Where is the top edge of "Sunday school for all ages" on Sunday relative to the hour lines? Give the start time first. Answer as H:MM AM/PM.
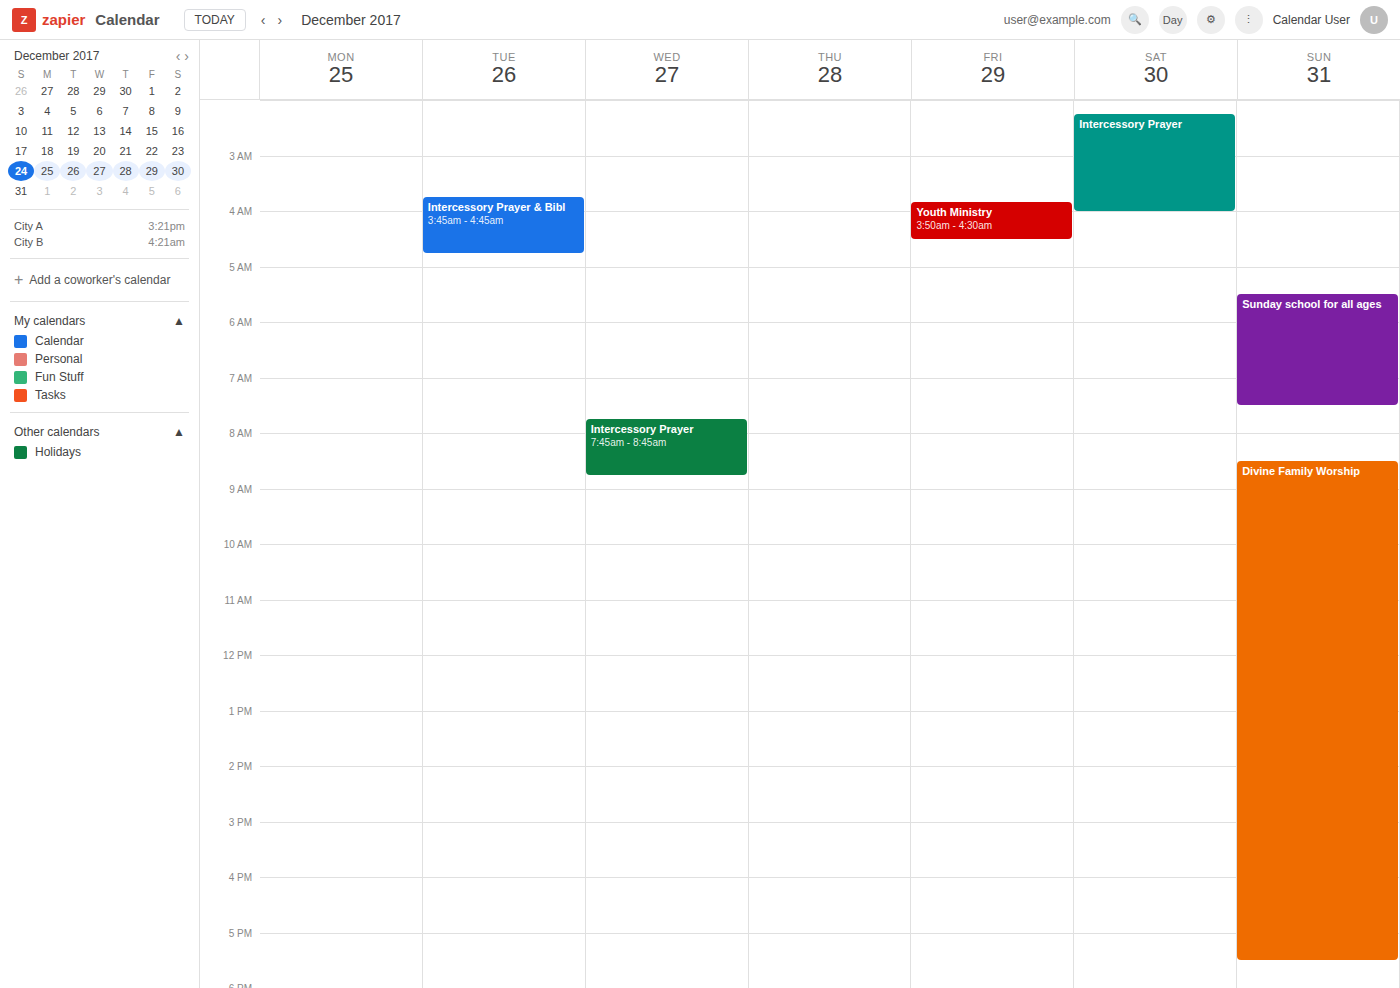
5:30 AM -- halfway between the 5 AM and 6 AM lines.